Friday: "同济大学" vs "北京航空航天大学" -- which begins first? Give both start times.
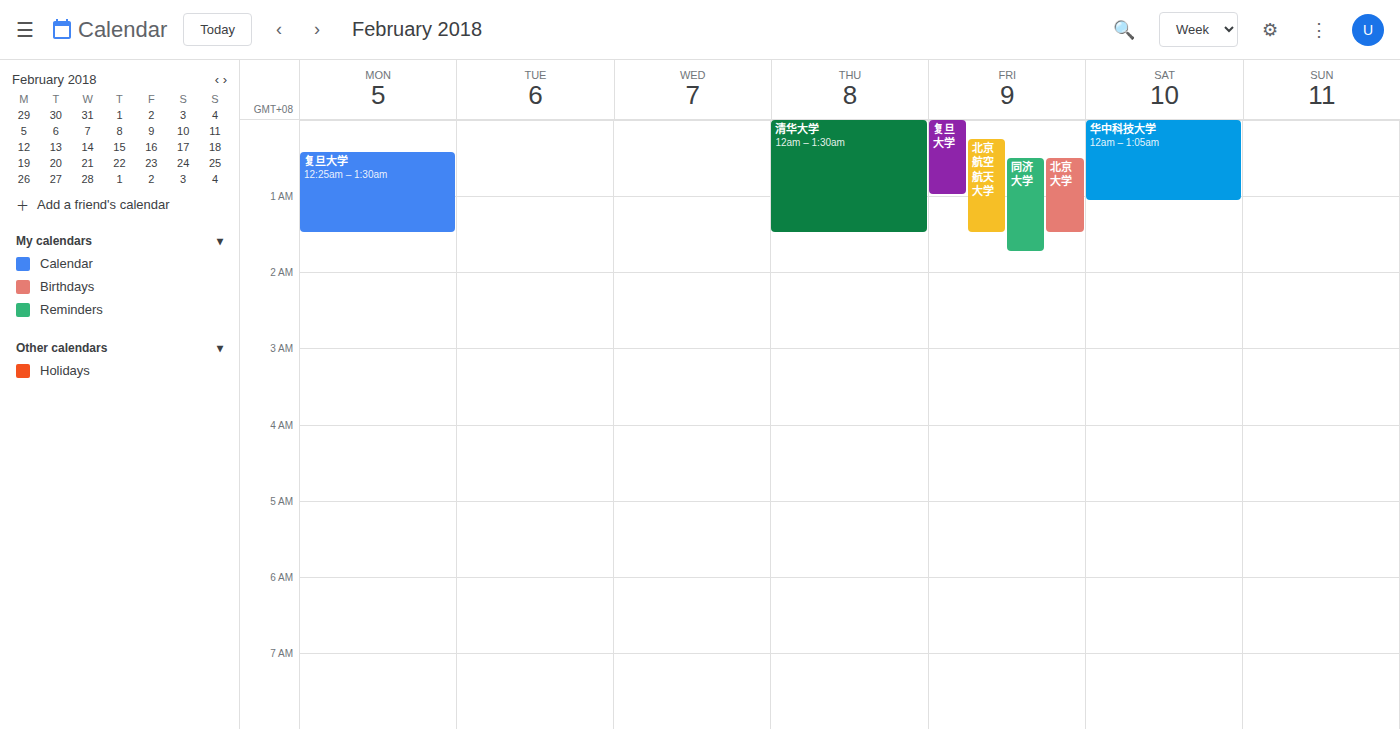
"北京航空航天大学" 00:15; "同济大学" 00:30.